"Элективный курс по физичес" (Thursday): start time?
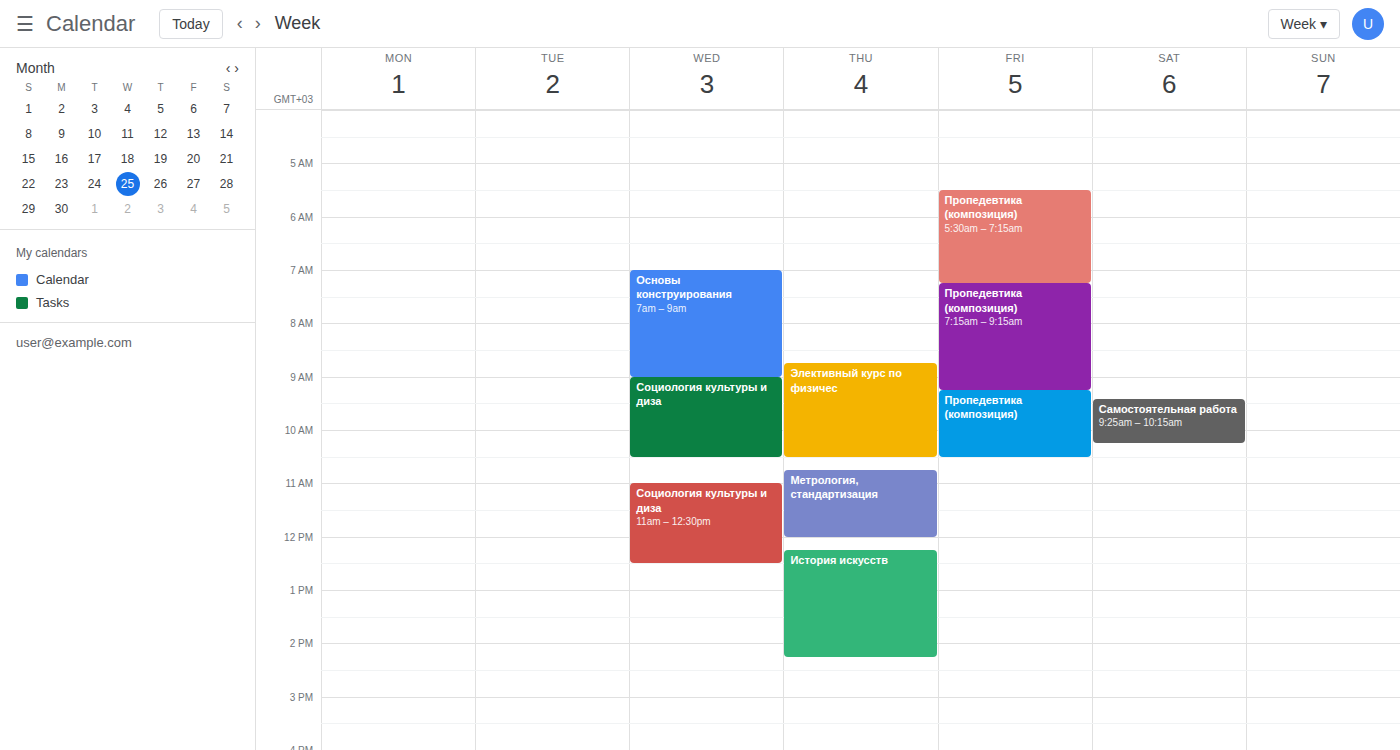
8:45 AM